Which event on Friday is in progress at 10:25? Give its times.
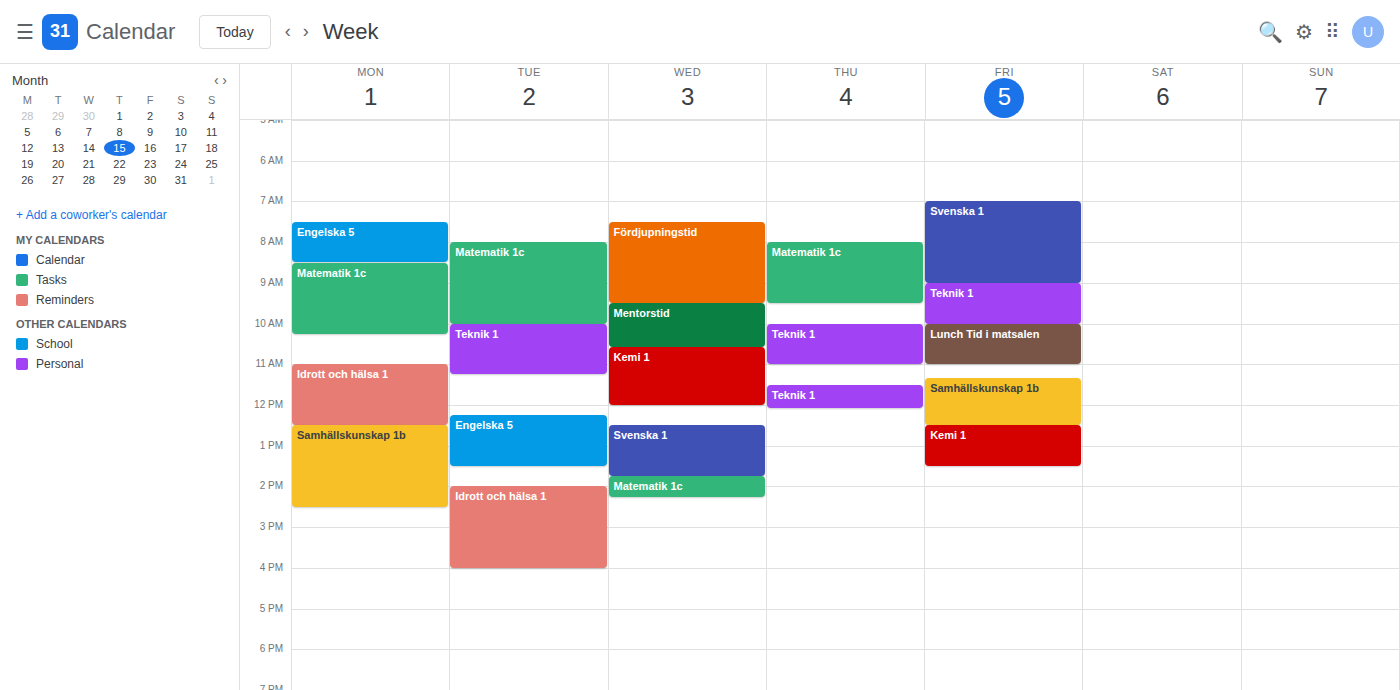
"Lunch Tid i matsalen", 10:00 to 11:00